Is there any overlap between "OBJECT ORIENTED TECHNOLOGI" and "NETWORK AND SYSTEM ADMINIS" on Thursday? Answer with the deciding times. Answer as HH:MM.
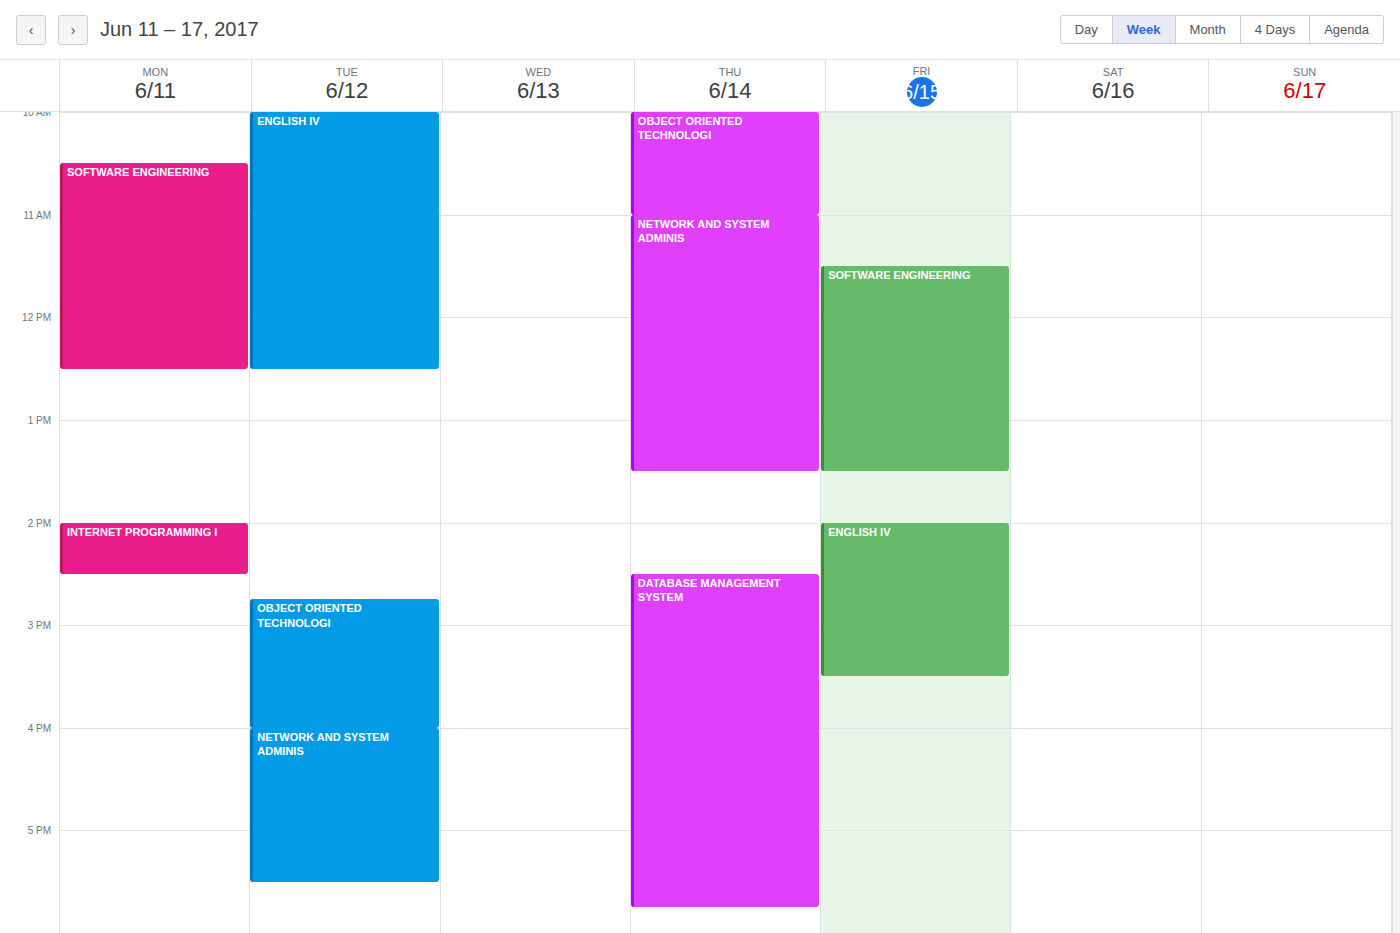
"OBJECT ORIENTED TECHNOLOGI" ends at 11:00, exactly when "NETWORK AND SYSTEM ADMINIS" starts -- they touch but do not overlap.